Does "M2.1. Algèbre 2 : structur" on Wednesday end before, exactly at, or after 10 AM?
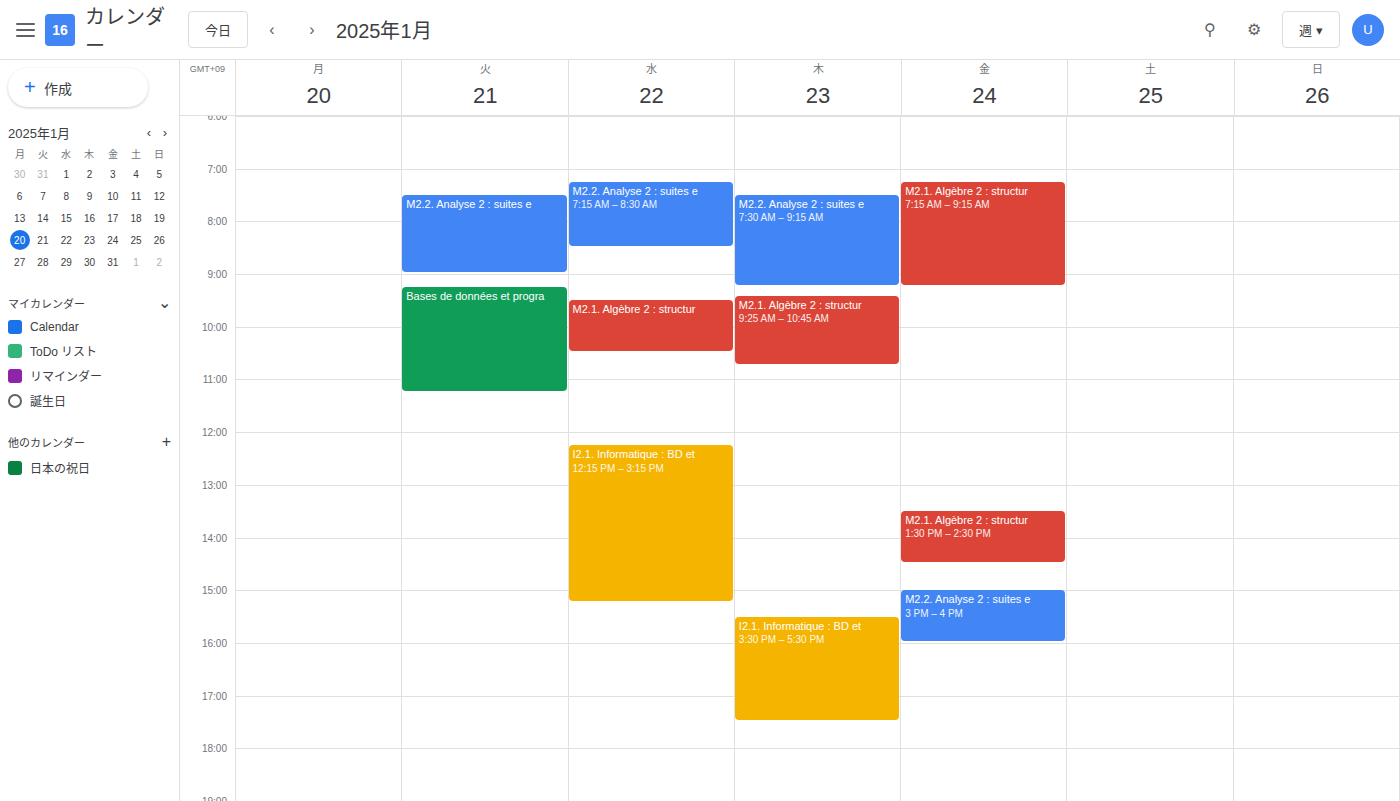
10:30 AM -- after 10 AM, 30 minutes below the 10 AM line.